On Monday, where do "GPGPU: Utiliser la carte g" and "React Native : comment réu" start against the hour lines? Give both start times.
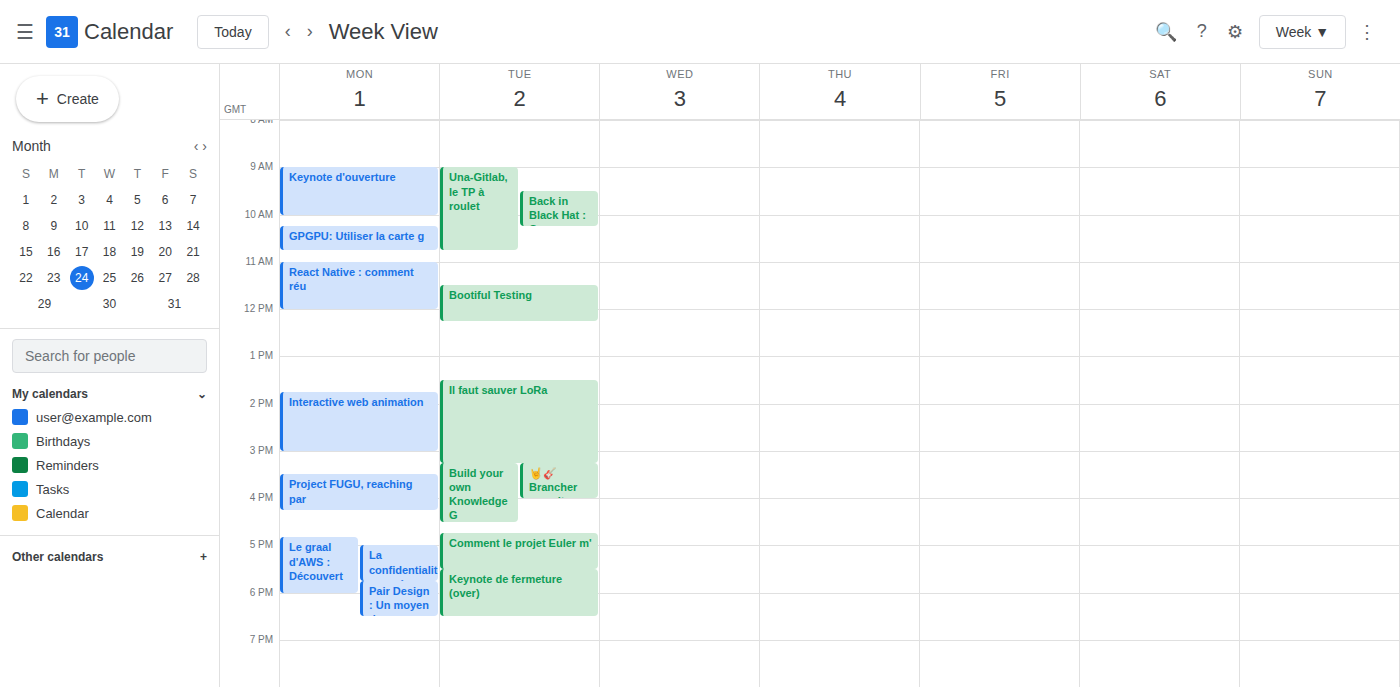
"GPGPU: Utiliser la carte g": 10:15, neither: a quarter of the way from the 10:00 line to the 11:00 line. "React Native : comment réu": 11:00, exactly on the 11:00 line.